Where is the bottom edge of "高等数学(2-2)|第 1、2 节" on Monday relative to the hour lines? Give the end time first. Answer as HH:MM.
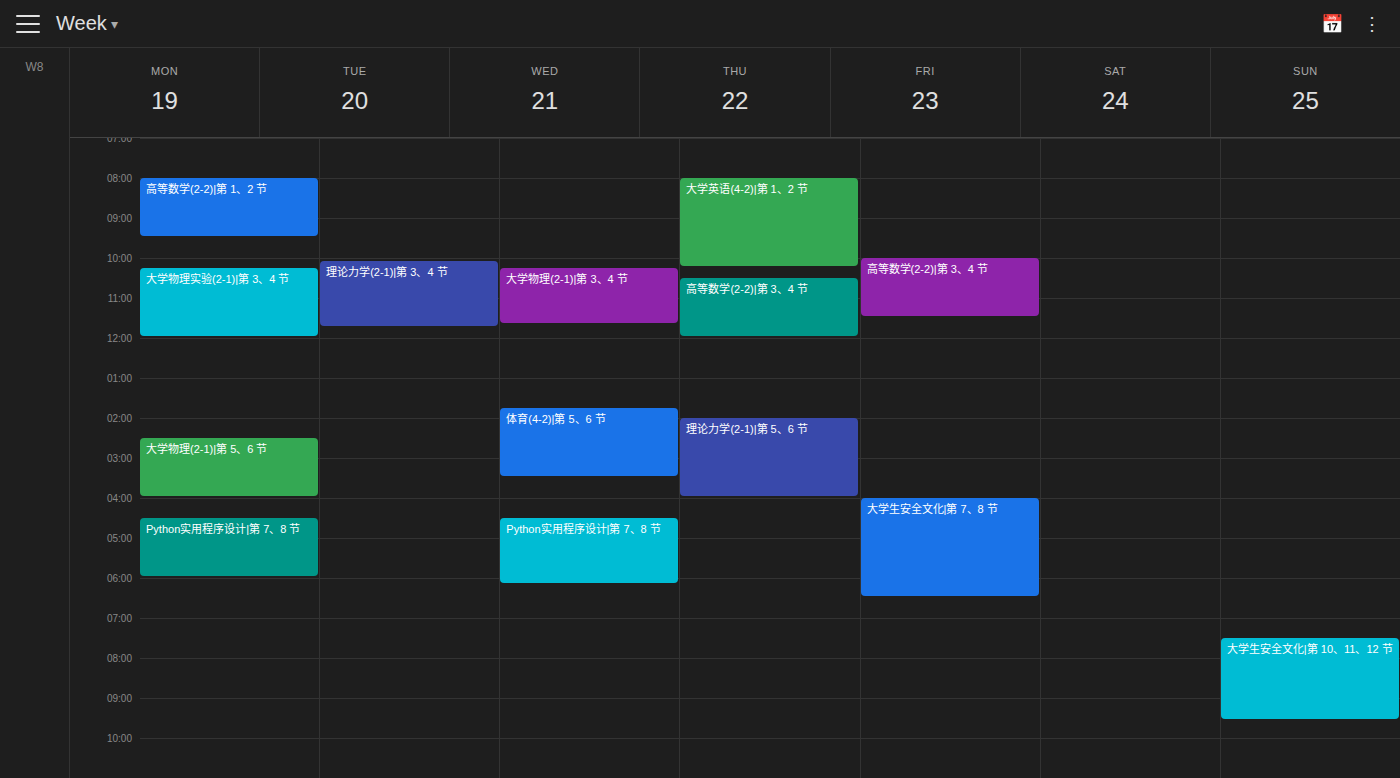
09:30 -- halfway between the 09:00 and 10:00 lines.